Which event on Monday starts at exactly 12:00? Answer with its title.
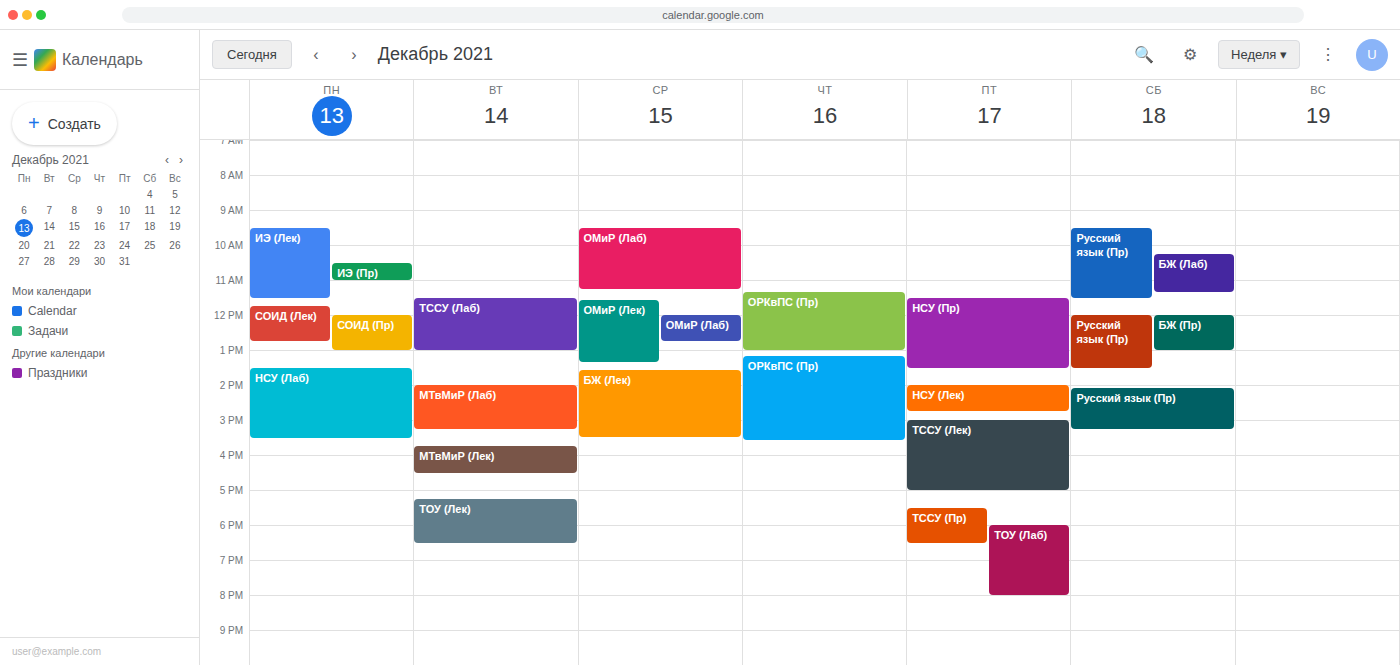
"СОИД (Пр)"